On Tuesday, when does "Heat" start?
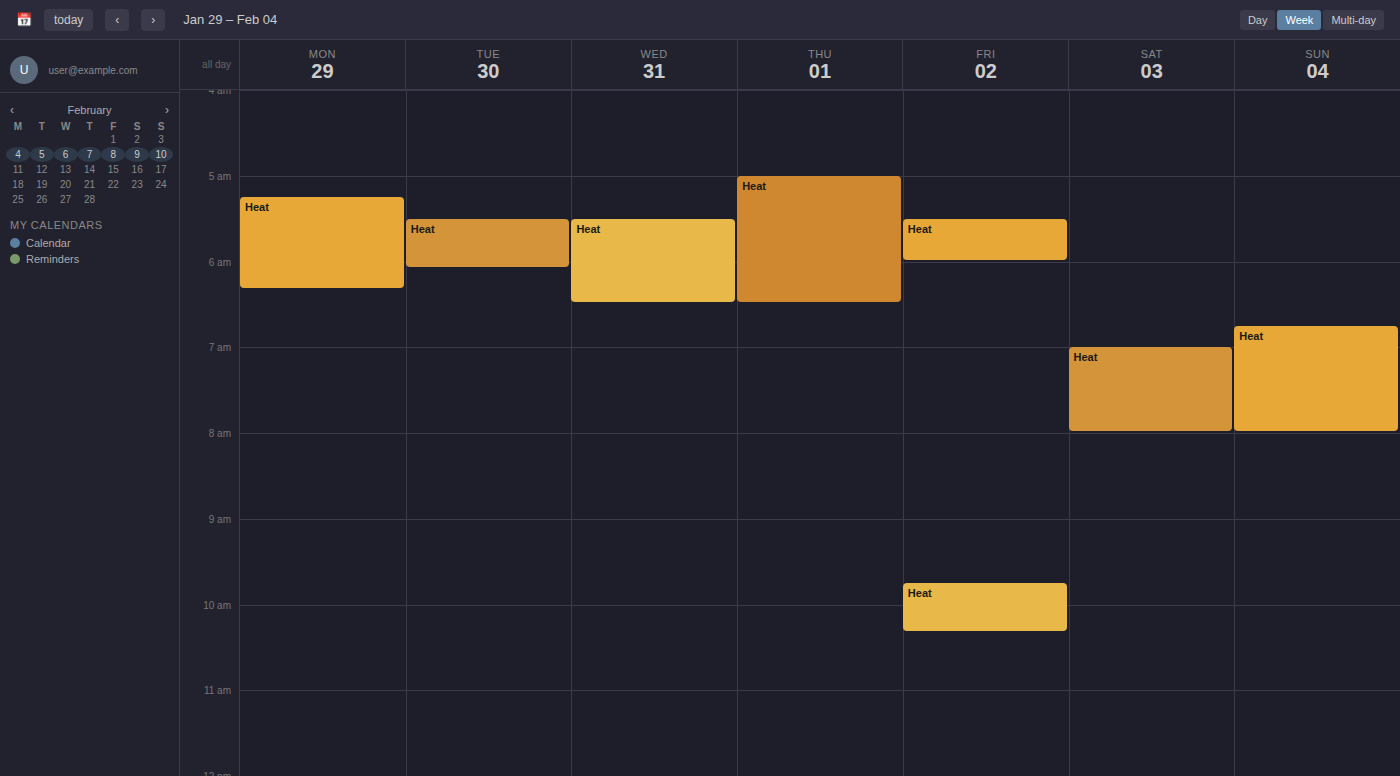
5:30 AM